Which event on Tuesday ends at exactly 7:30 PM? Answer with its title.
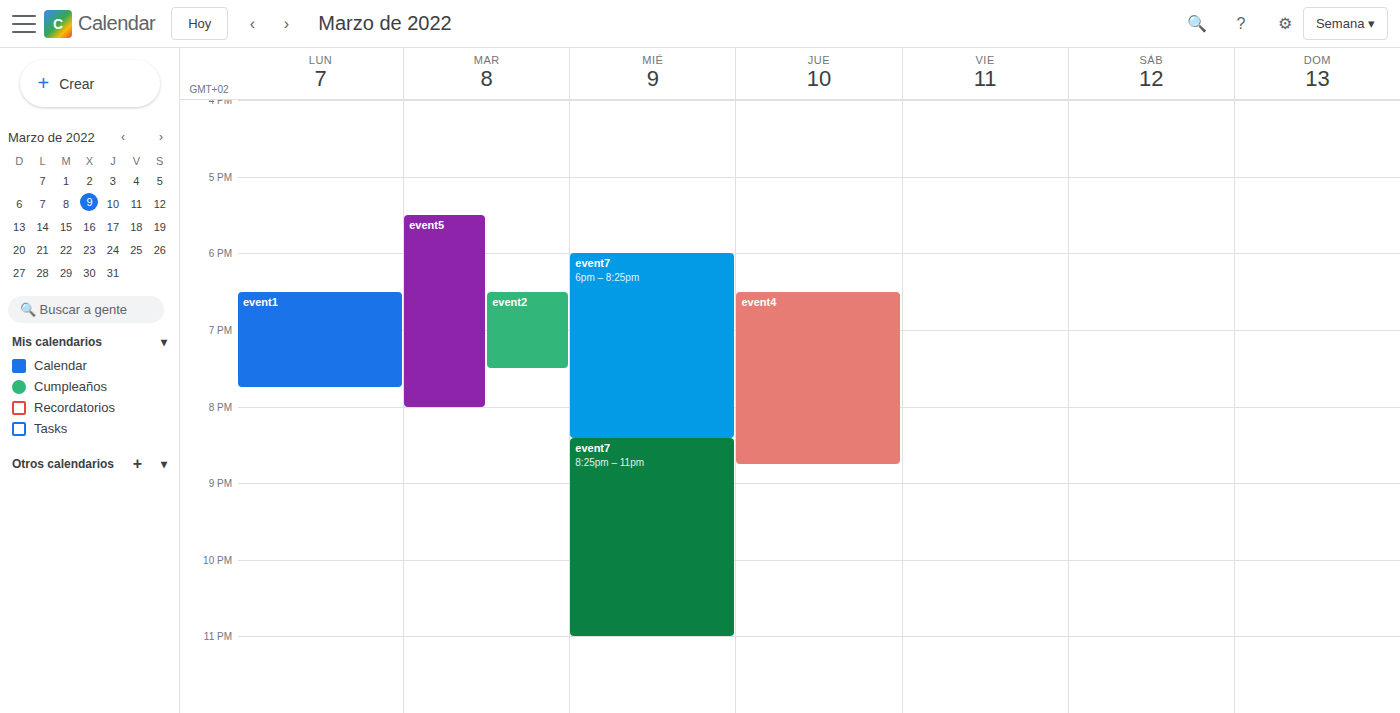
"event2"